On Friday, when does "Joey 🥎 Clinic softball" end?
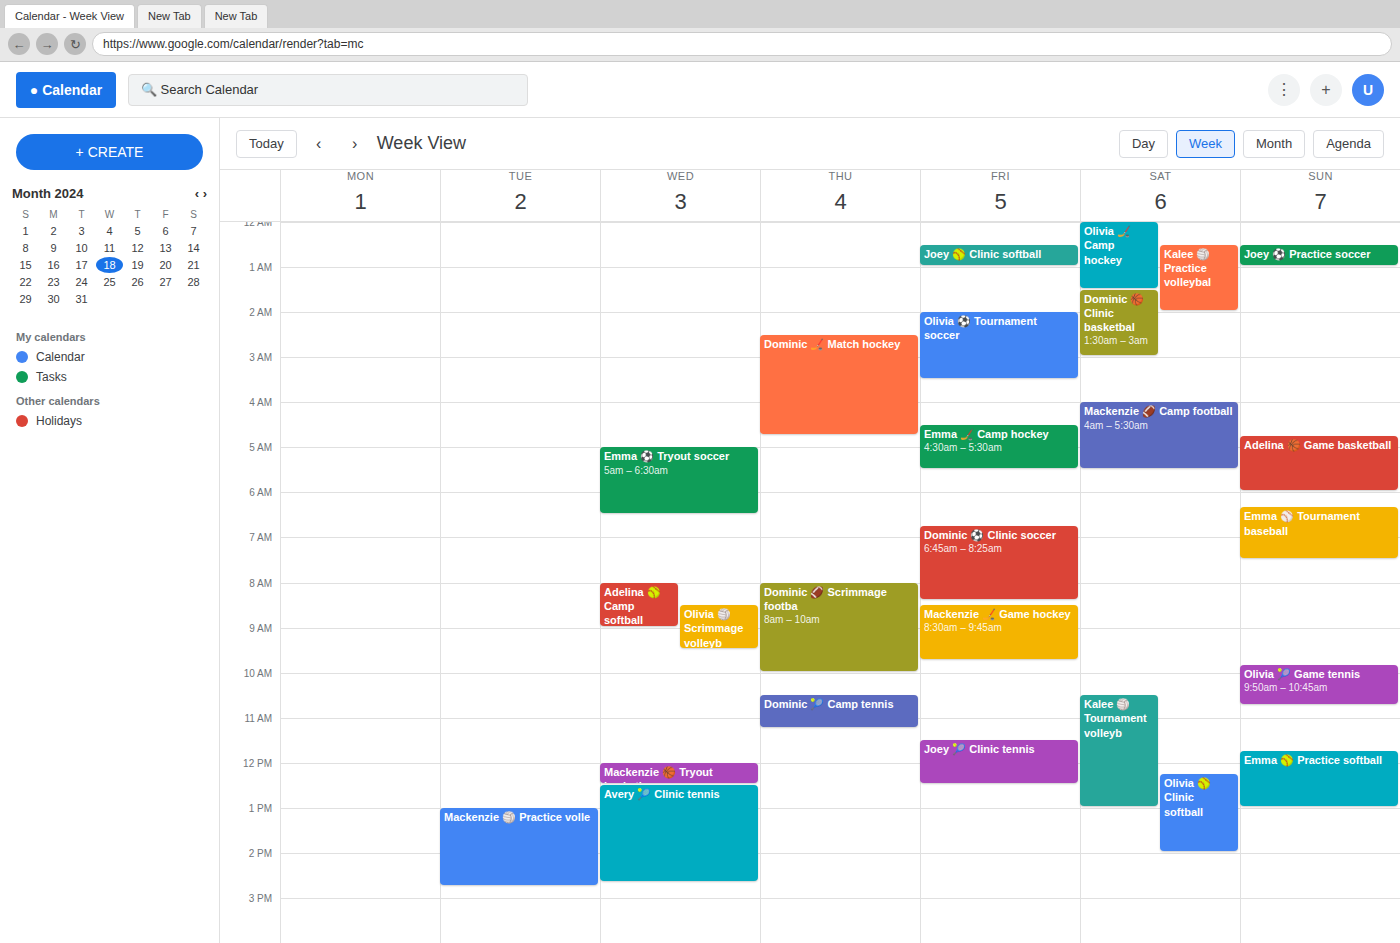
1:00 AM